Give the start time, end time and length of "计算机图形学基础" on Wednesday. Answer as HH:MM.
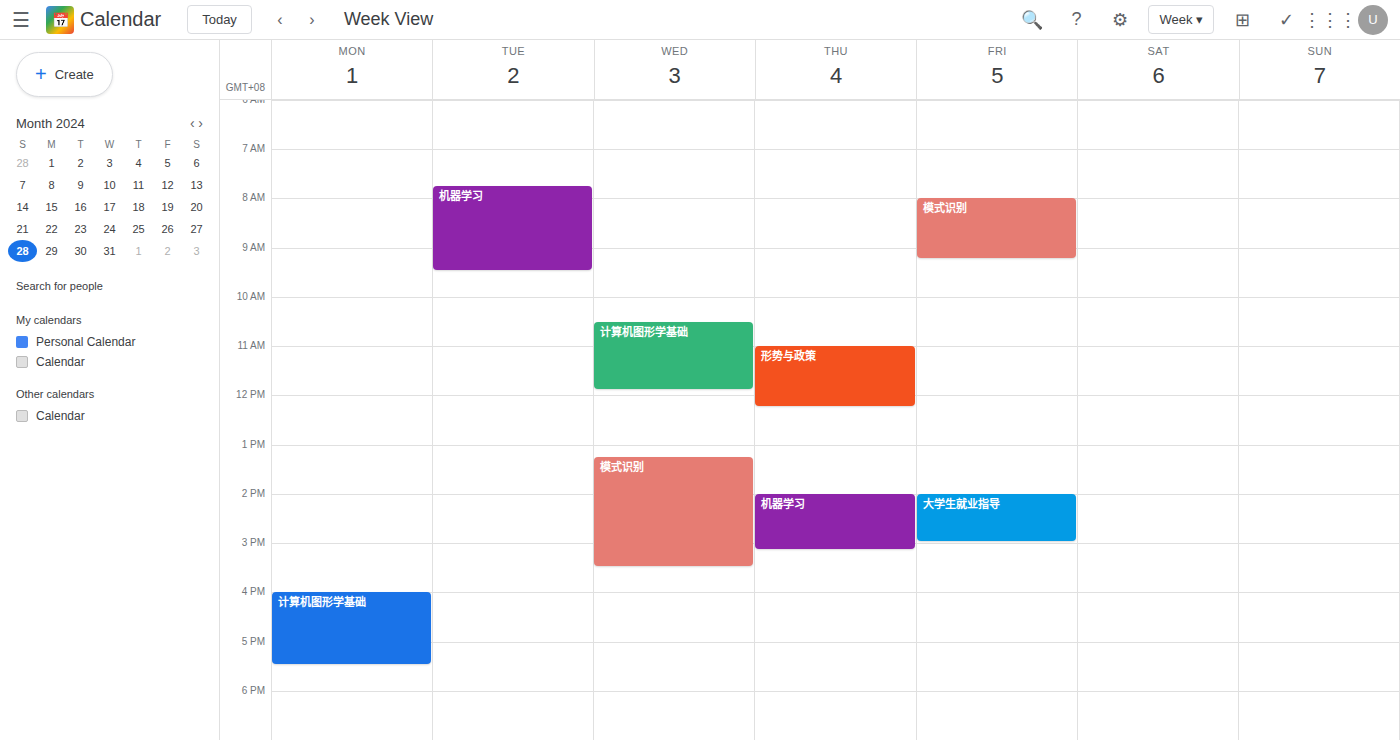
10:30 to 11:55, 1 hour 25 minutes